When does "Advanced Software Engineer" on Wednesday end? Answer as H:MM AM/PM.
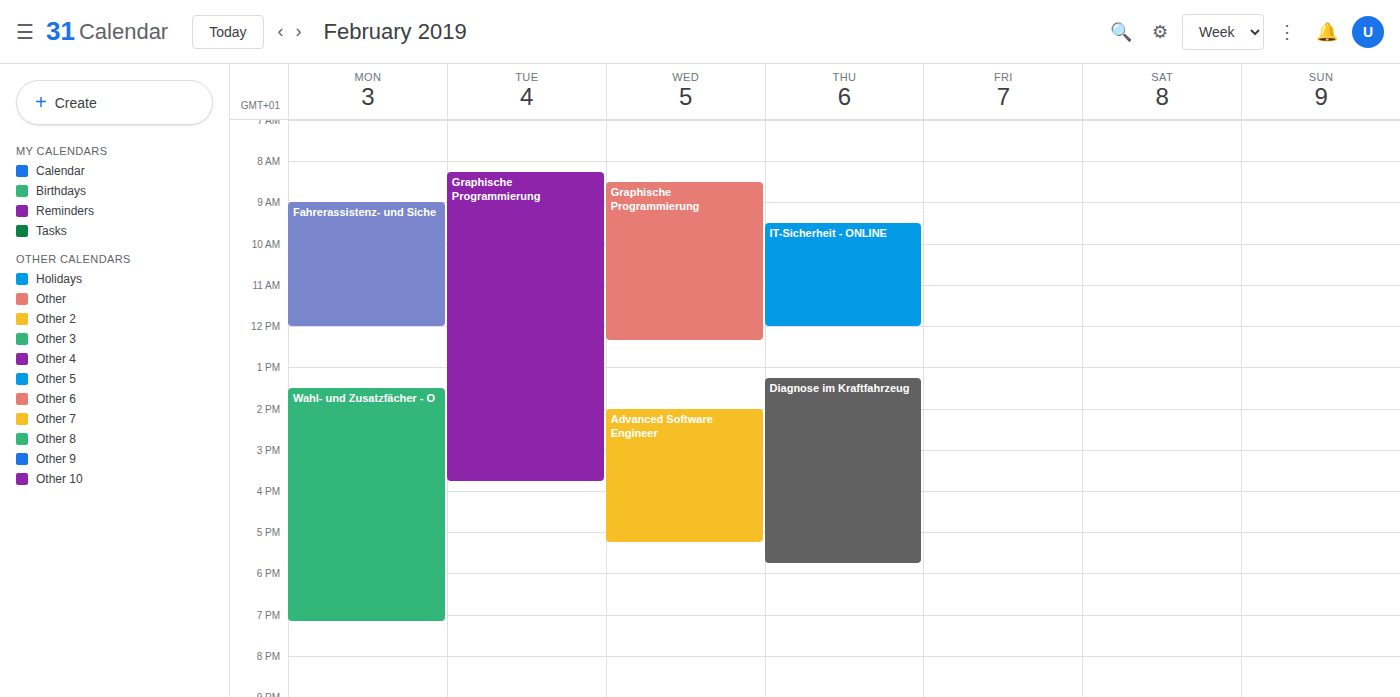
5:15 PM